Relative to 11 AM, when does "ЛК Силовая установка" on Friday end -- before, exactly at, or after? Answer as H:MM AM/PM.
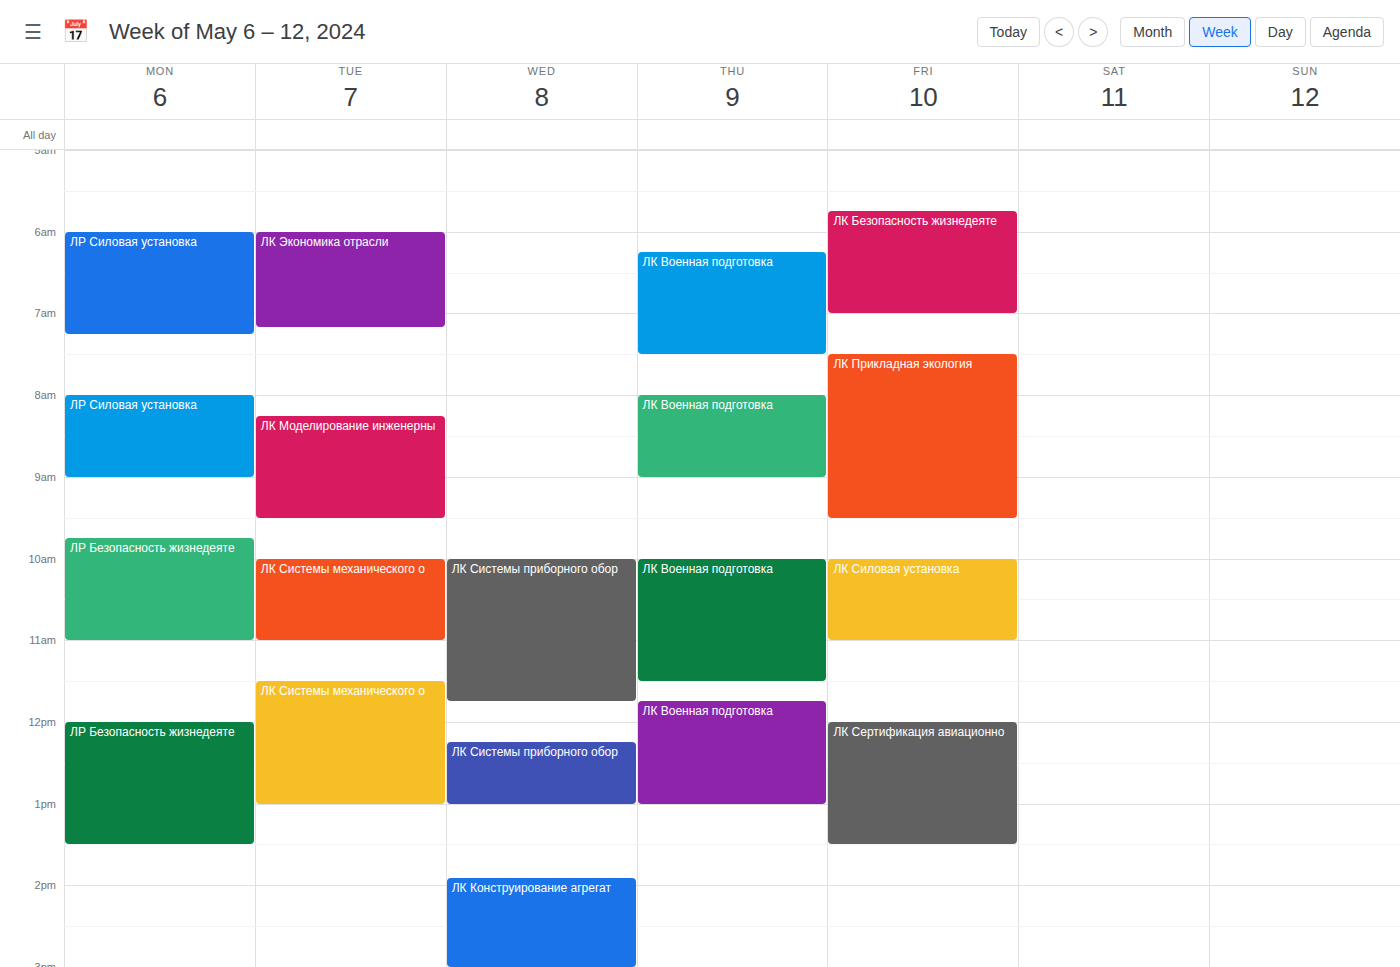
11:00 AM -- exactly at 11 AM, on the 11 AM line.